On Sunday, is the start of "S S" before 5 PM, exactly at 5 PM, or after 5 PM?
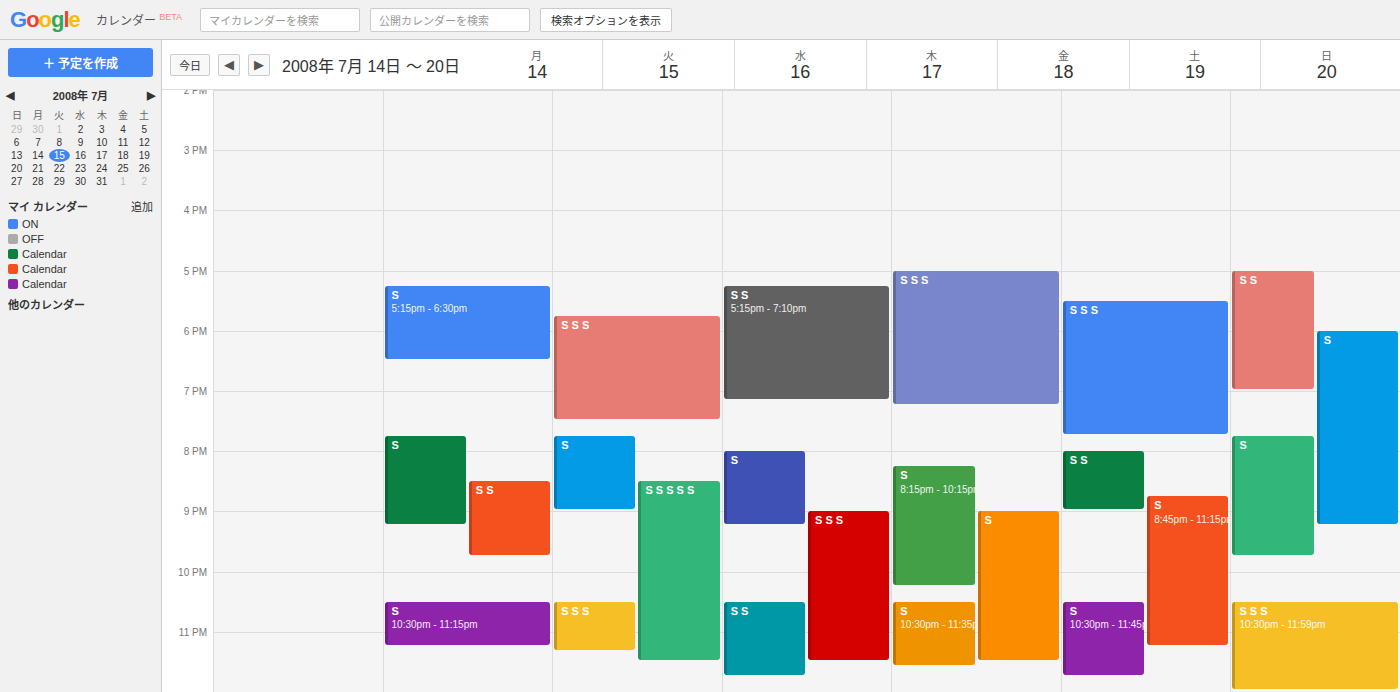
5:00 PM -- exactly at 5 PM, on the 5 PM line.